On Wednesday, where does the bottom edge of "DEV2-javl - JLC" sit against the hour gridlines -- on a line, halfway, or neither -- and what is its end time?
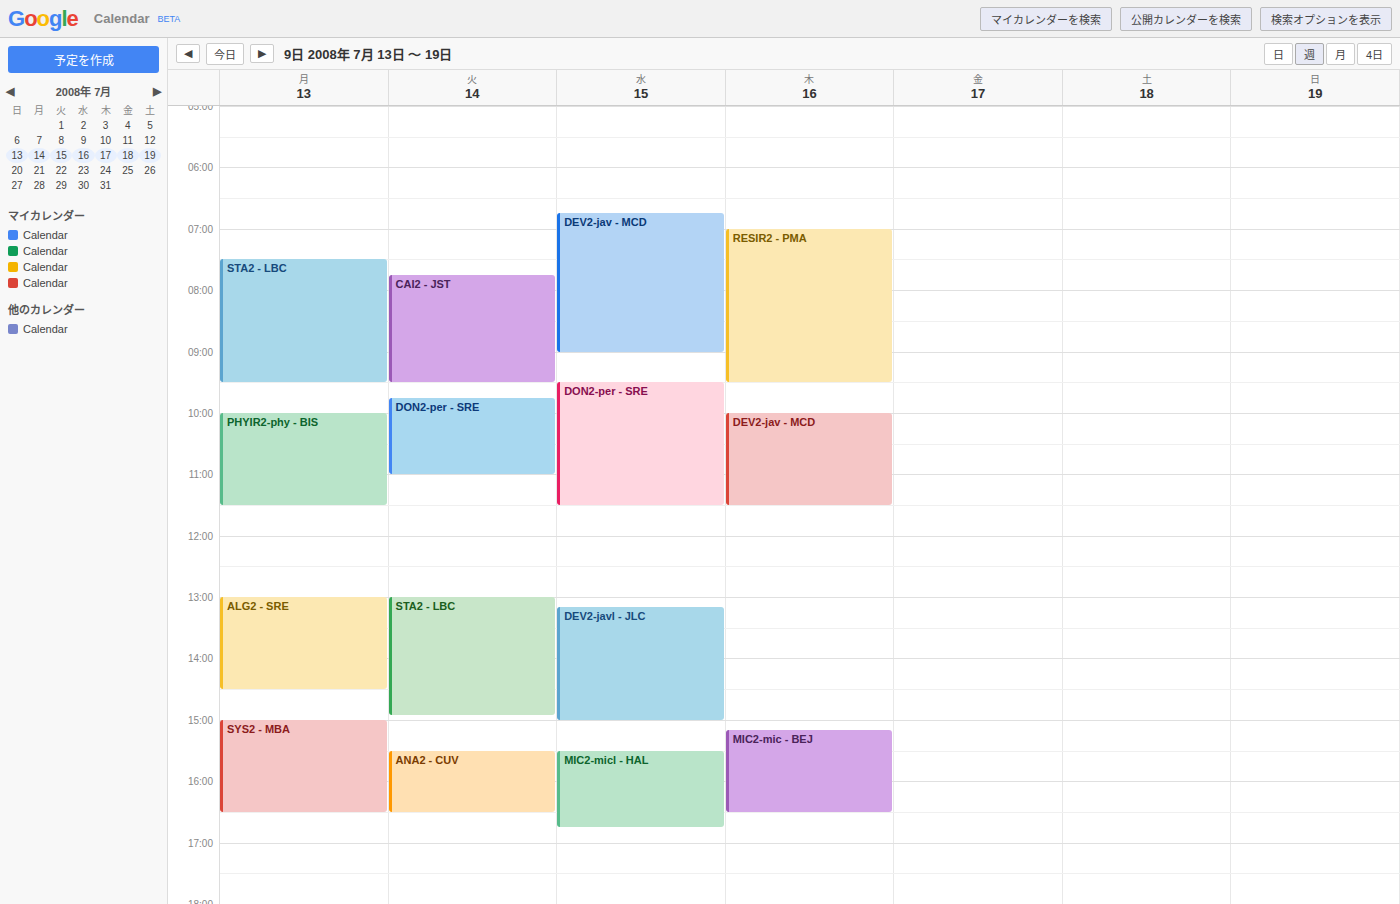
3:00 PM -- exactly on the 3 PM line.